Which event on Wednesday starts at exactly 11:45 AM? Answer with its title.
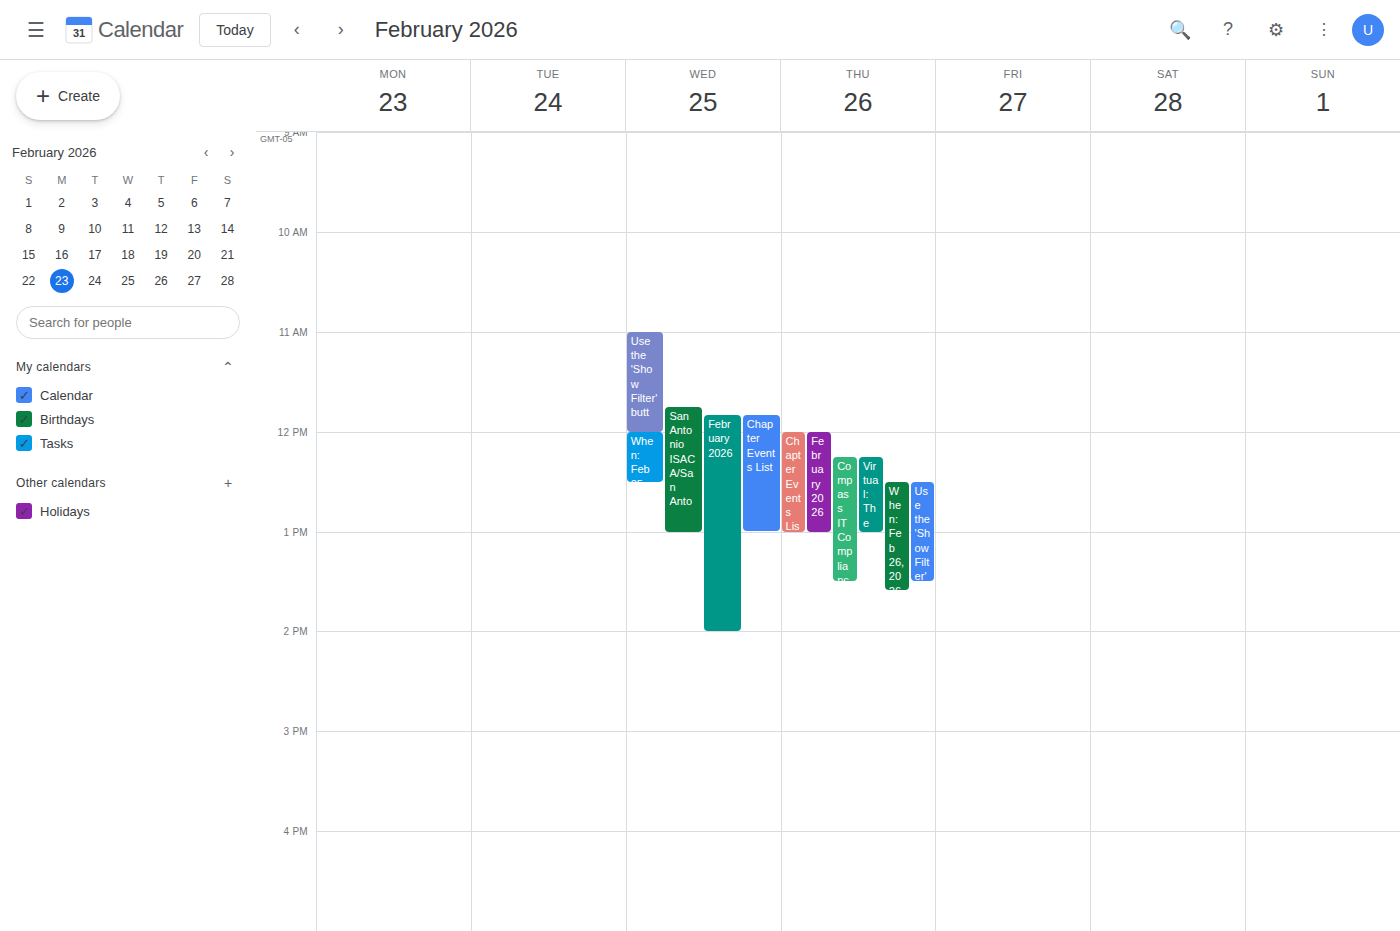
"San Antonio ISACA/San Anto"